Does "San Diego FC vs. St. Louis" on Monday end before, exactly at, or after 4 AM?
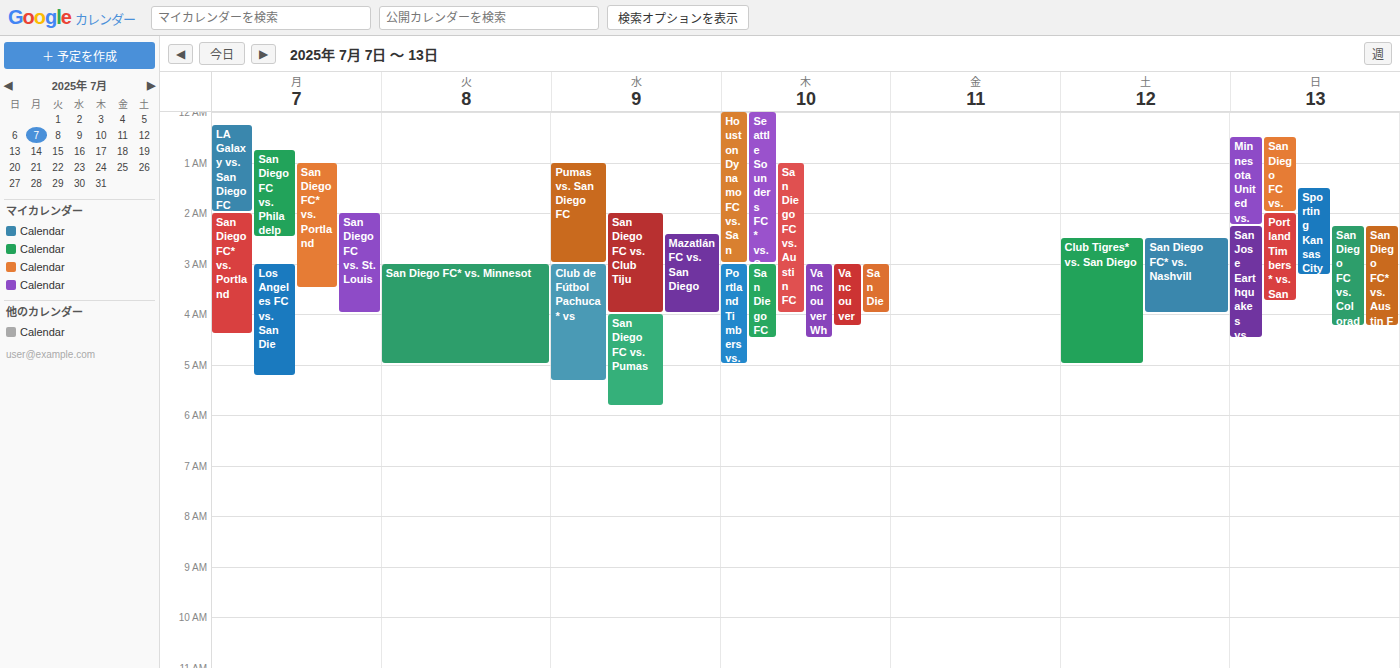
4:00 AM -- exactly at 4 AM, on the 4 AM line.